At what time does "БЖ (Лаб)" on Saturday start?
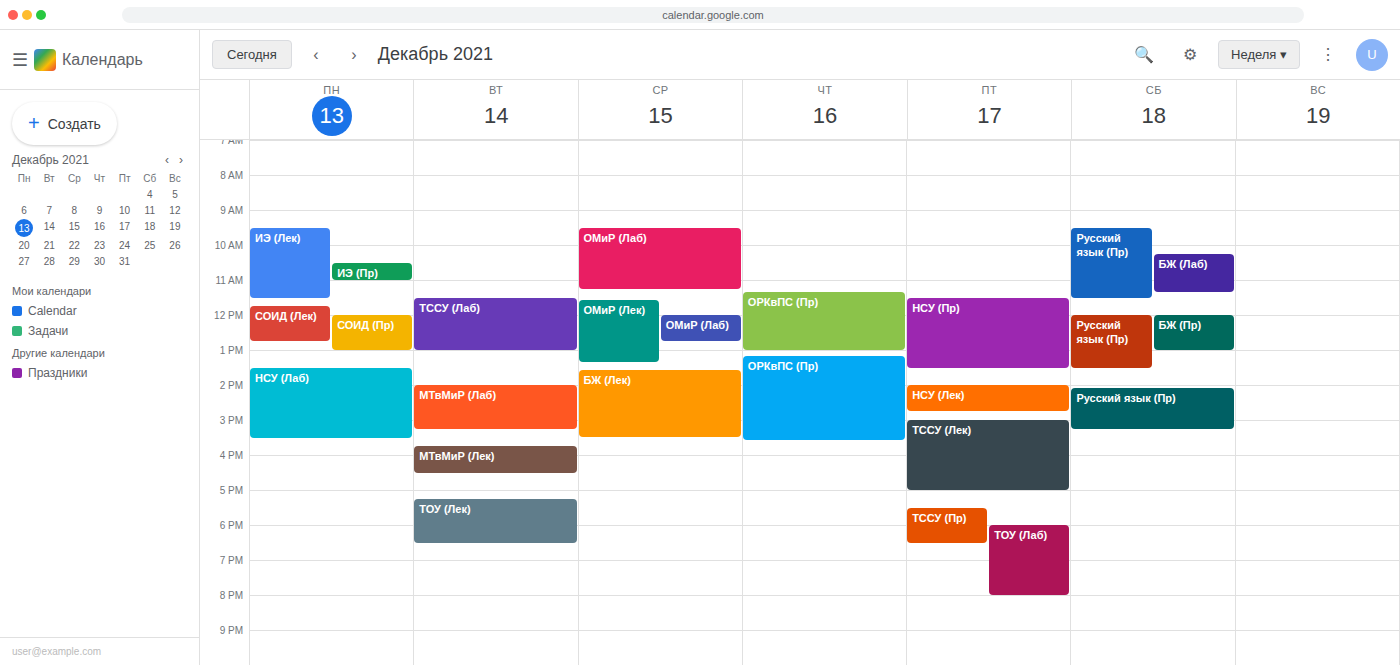
10:15